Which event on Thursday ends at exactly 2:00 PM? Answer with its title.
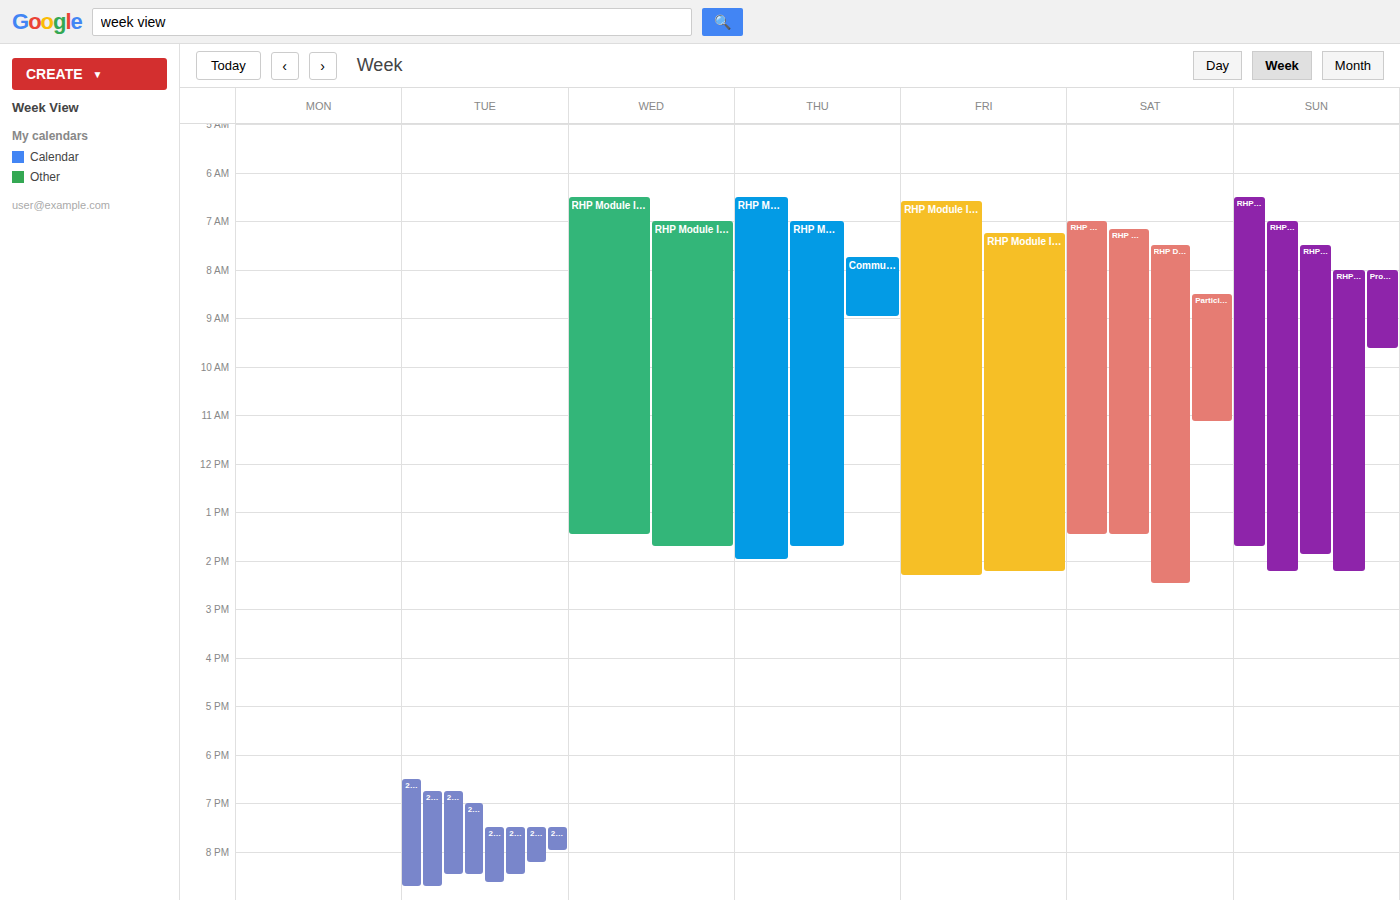
"RHP Module I – Day 2"